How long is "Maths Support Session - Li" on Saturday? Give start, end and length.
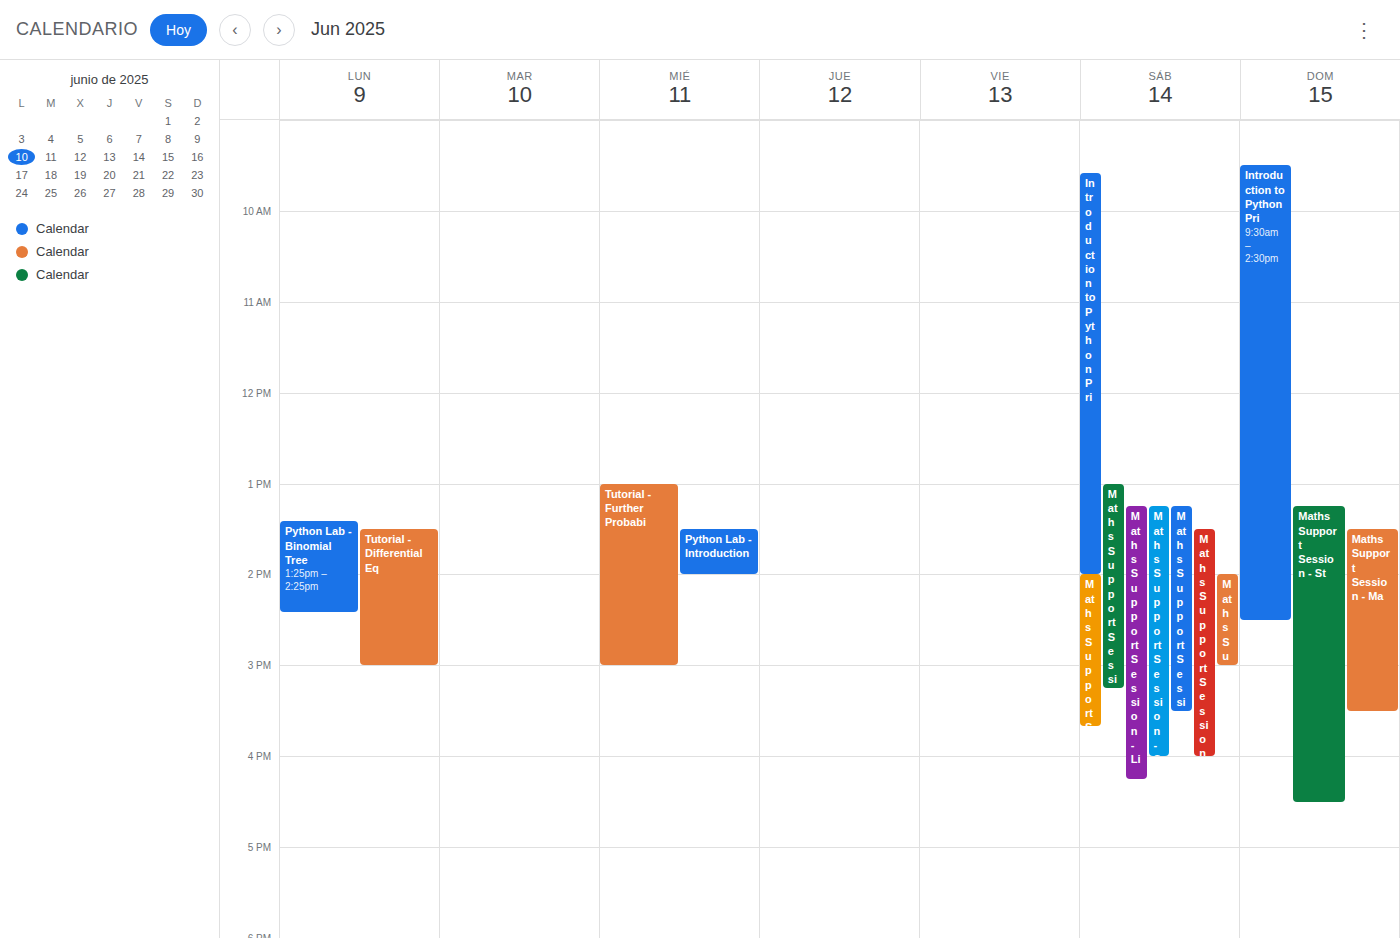
1:15 PM to 4:15 PM, 3 hours